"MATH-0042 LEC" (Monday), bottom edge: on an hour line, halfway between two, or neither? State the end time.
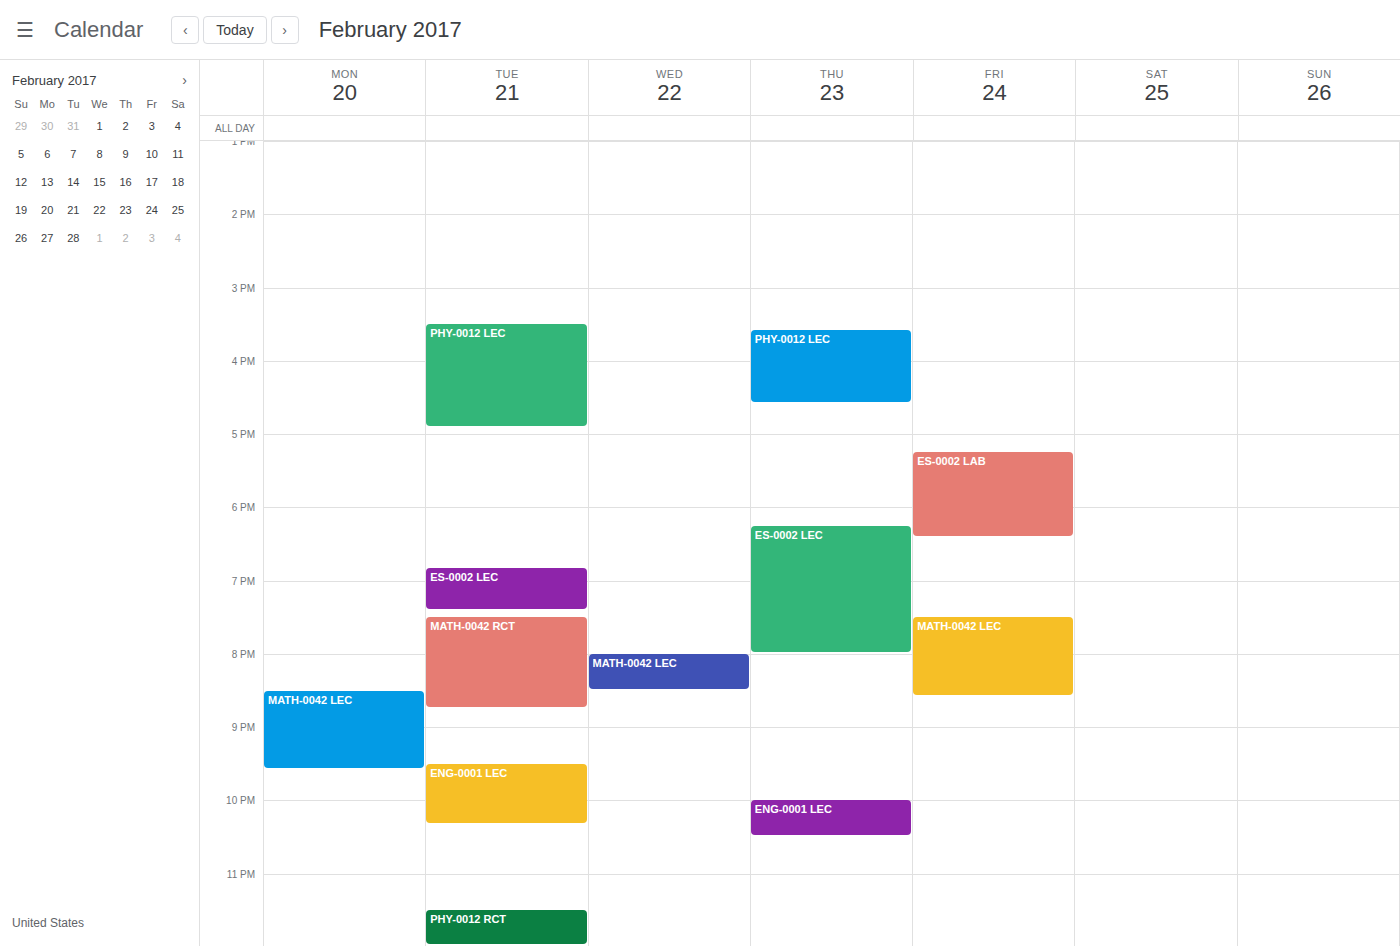
9:35 PM -- neither: 35 minutes below the 9 PM line and 25 minutes above the 10 PM line.